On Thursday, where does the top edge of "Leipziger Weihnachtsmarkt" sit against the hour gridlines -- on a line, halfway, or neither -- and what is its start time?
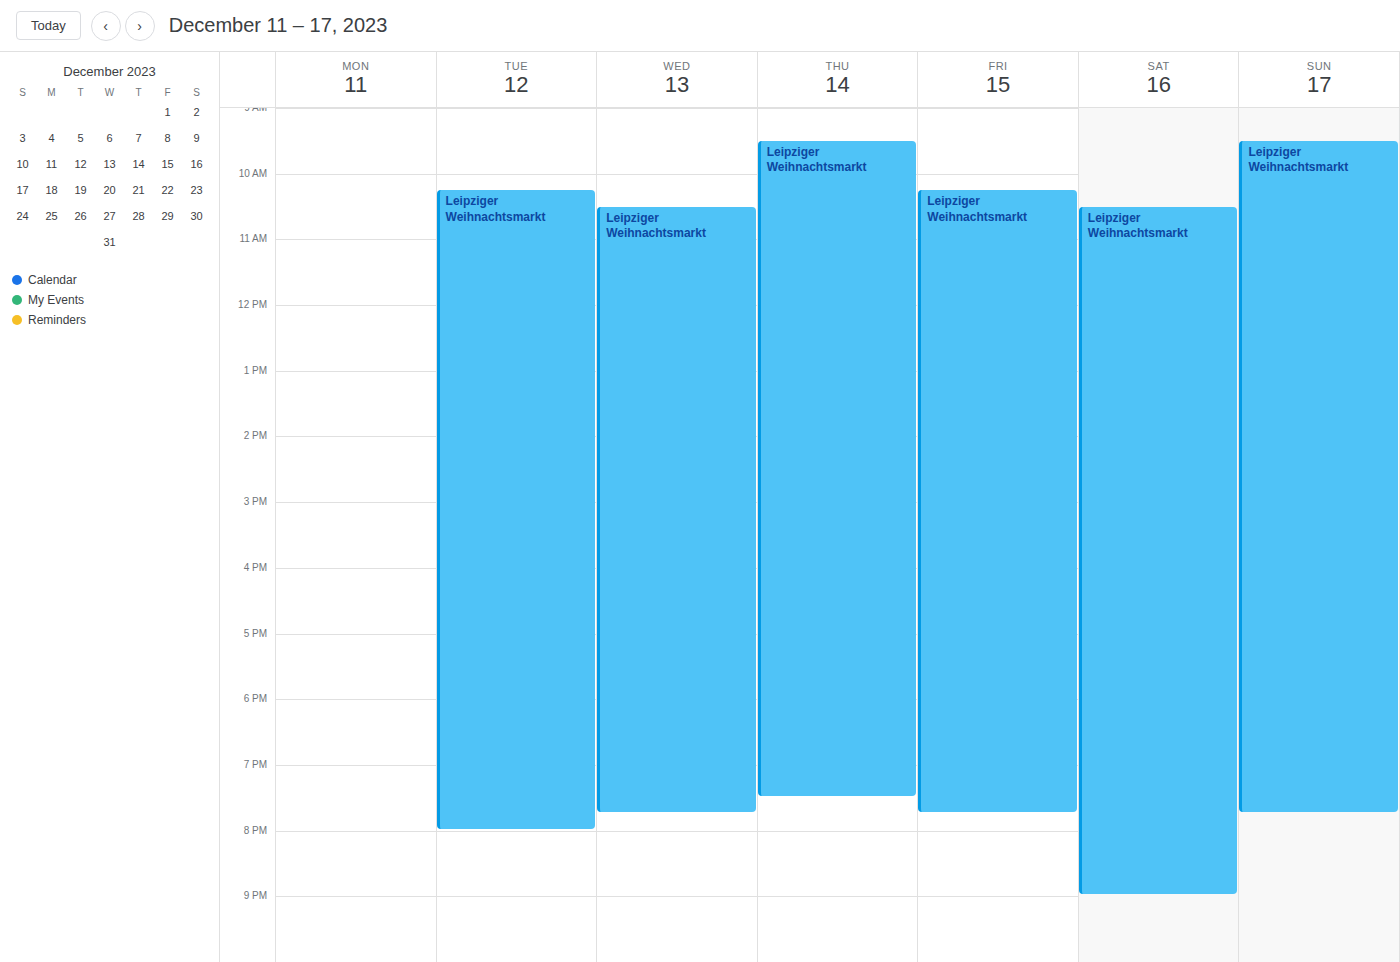
9:30 AM -- halfway between the 9 AM and 10 AM lines.